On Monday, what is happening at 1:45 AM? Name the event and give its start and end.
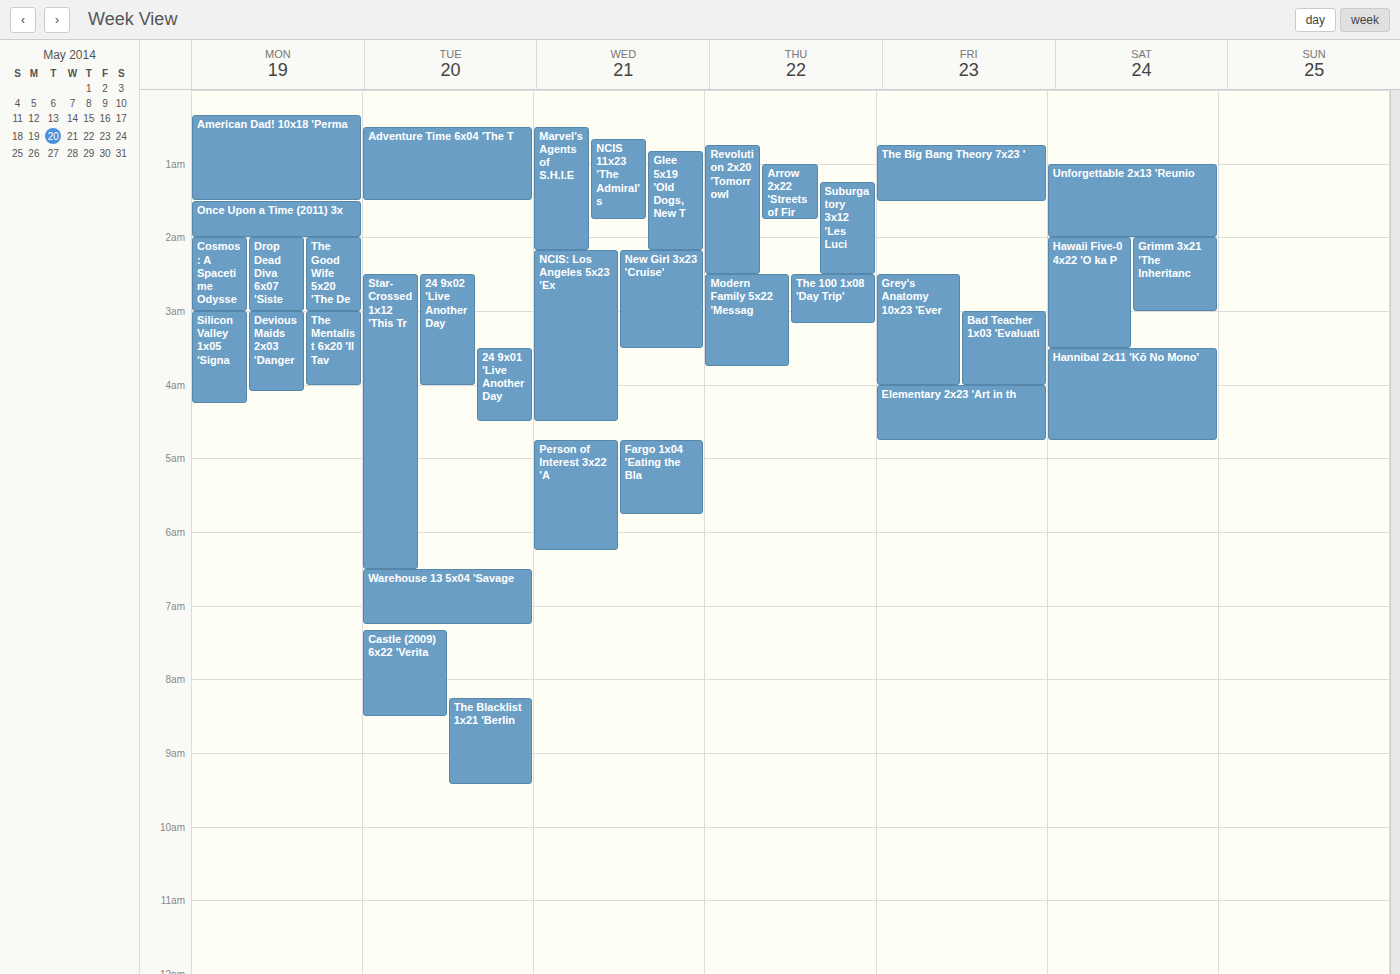
"Once Upon a Time (2011) 3x", 1:30 AM to 2:00 AM